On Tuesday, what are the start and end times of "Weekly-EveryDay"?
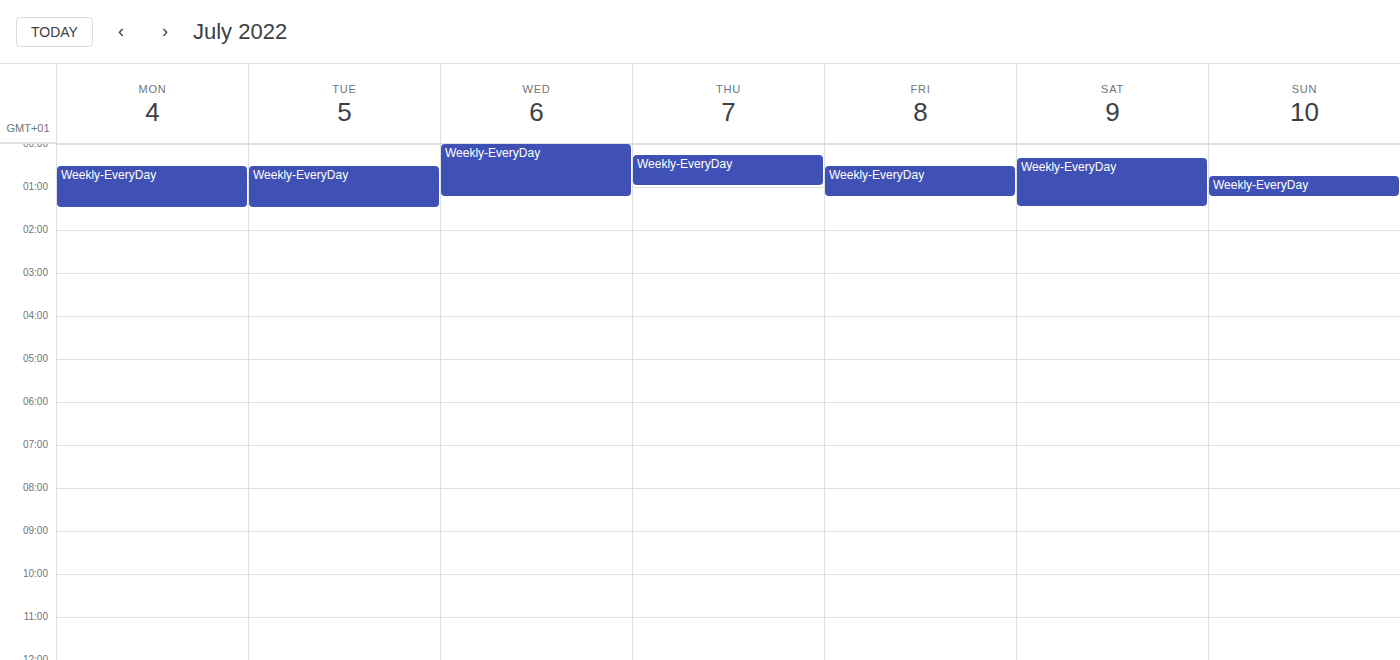
00:30 to 01:30